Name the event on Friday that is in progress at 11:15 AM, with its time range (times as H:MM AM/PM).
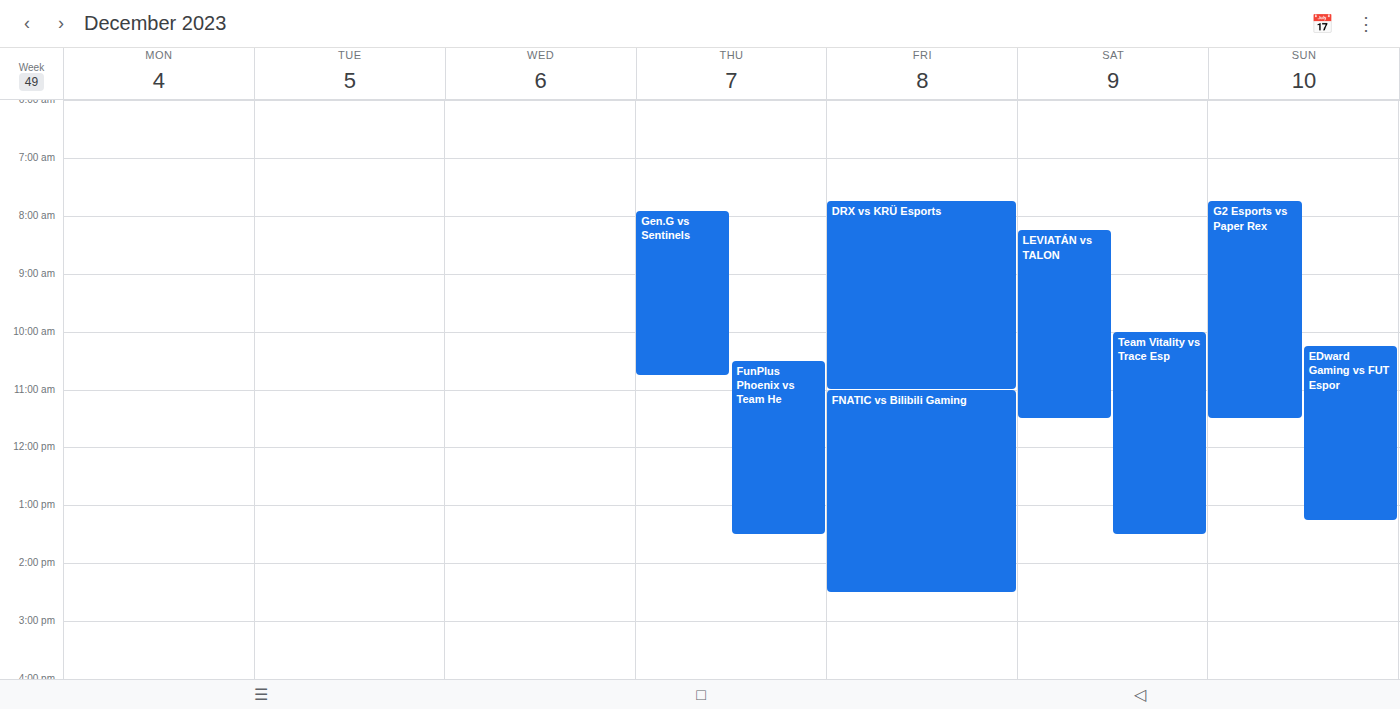
"FNATIC vs Bilibili Gaming", 11:00 AM to 2:30 PM